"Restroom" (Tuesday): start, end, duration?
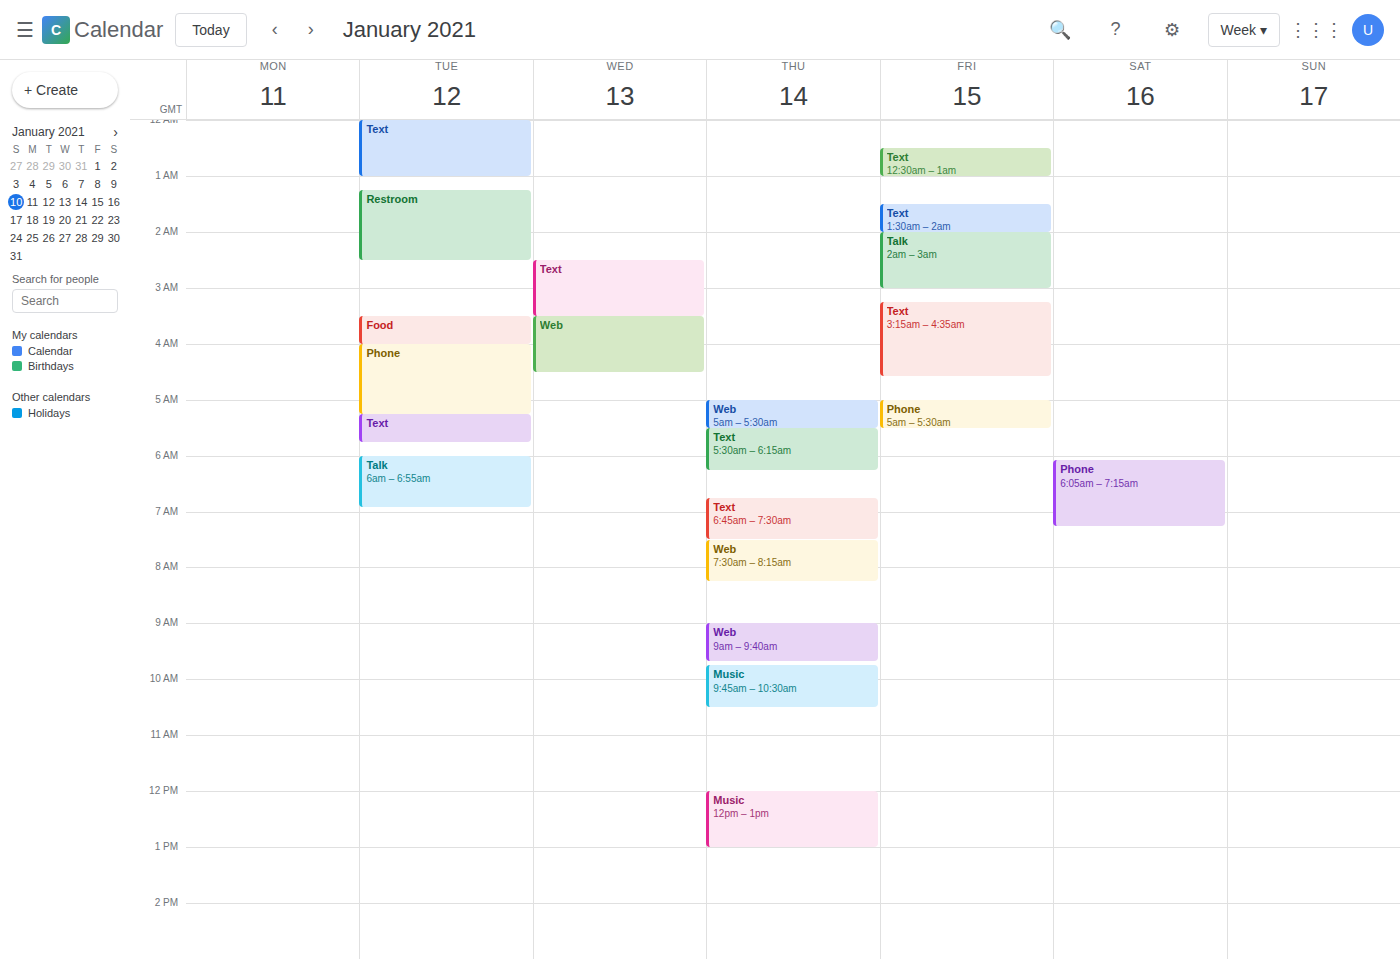
1:15 AM to 2:30 AM, 1 hour 15 minutes